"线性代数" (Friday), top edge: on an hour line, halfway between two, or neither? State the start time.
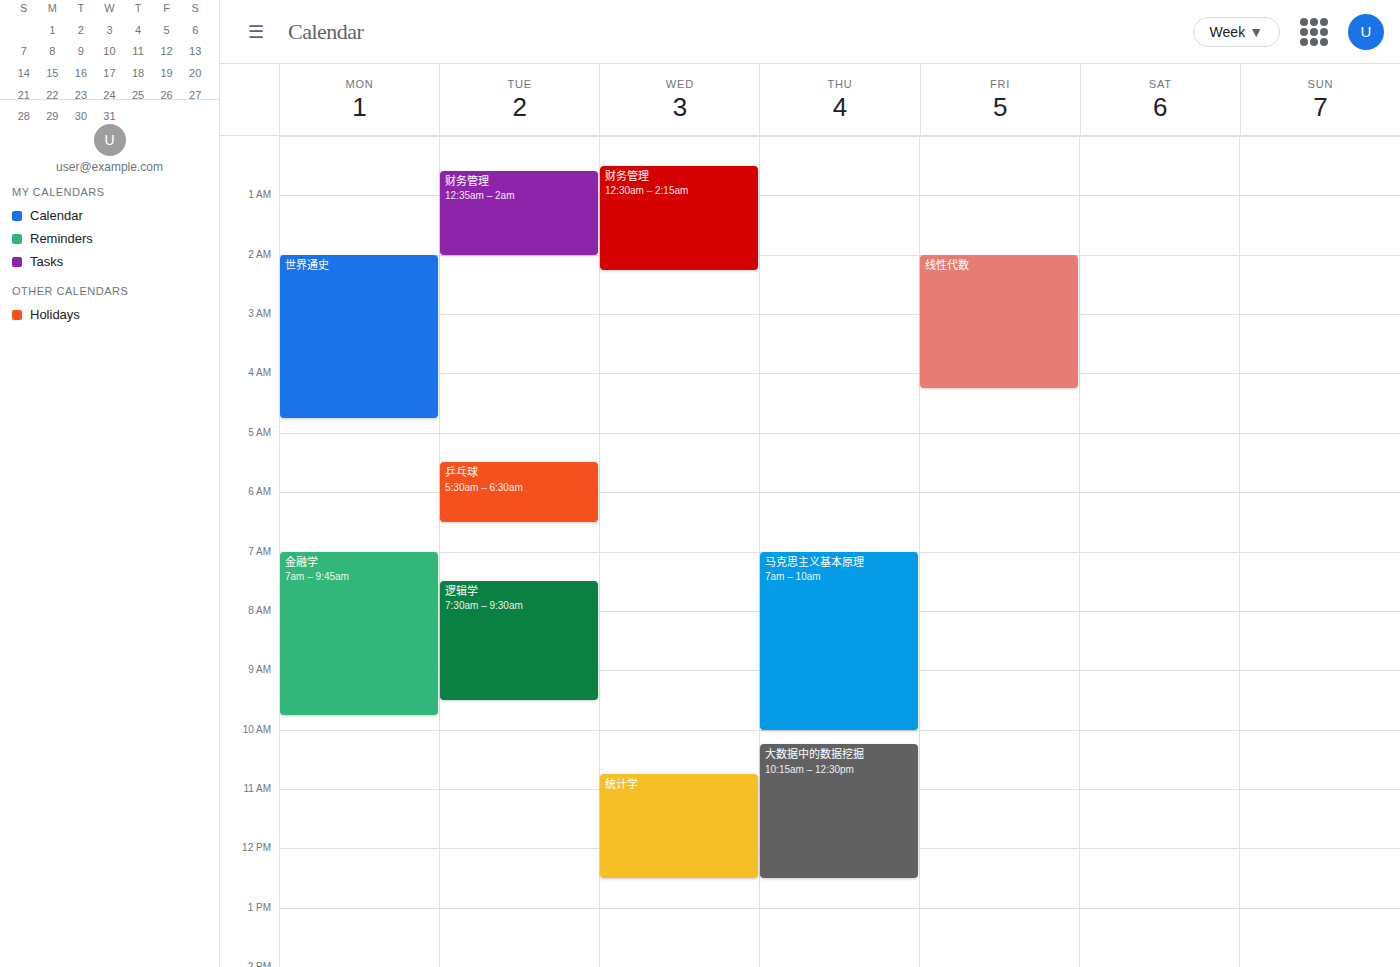
2:00 AM -- exactly on the 2 AM line.